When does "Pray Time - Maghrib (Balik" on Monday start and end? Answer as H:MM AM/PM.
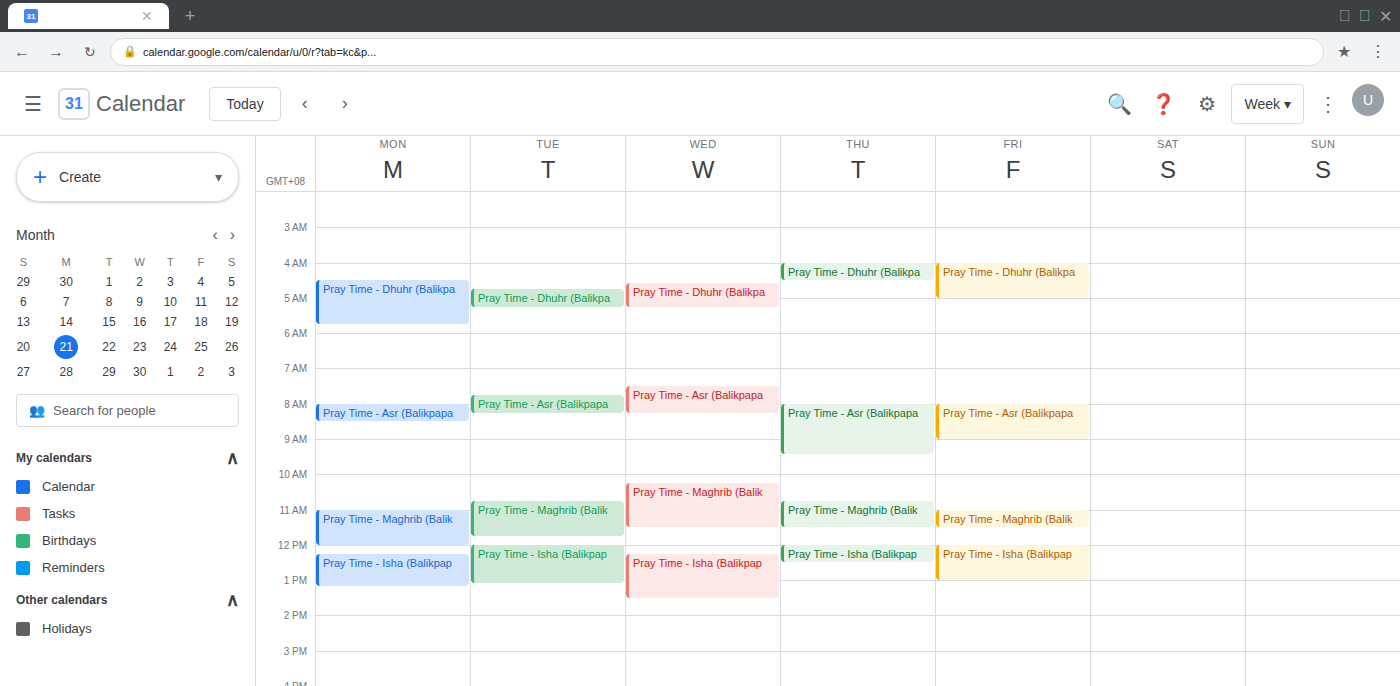
11:00 AM to 12:00 PM